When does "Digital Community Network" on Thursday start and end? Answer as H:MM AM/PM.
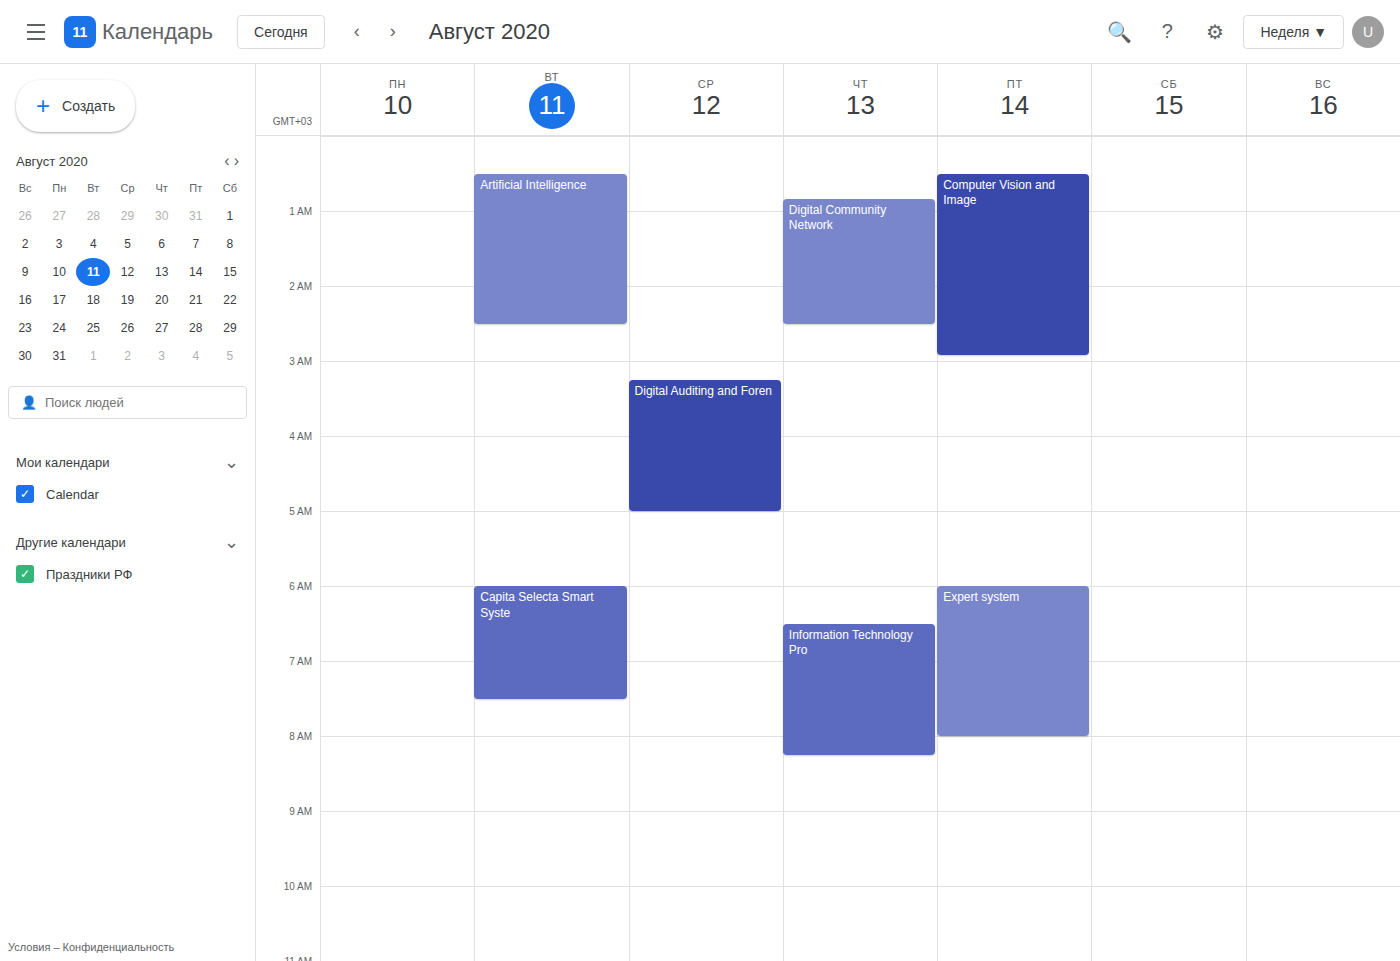
12:50 AM to 2:30 AM